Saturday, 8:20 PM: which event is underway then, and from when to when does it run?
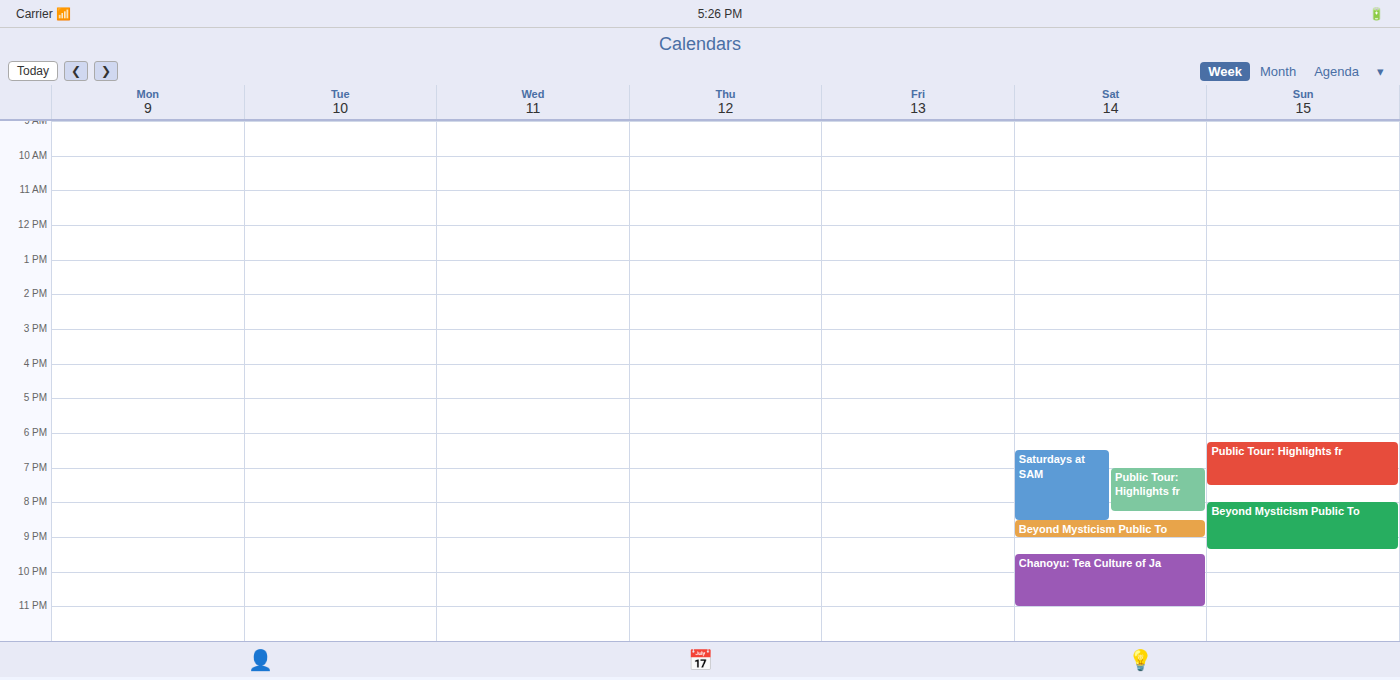
"Saturdays at SAM", 6:30 PM to 8:30 PM